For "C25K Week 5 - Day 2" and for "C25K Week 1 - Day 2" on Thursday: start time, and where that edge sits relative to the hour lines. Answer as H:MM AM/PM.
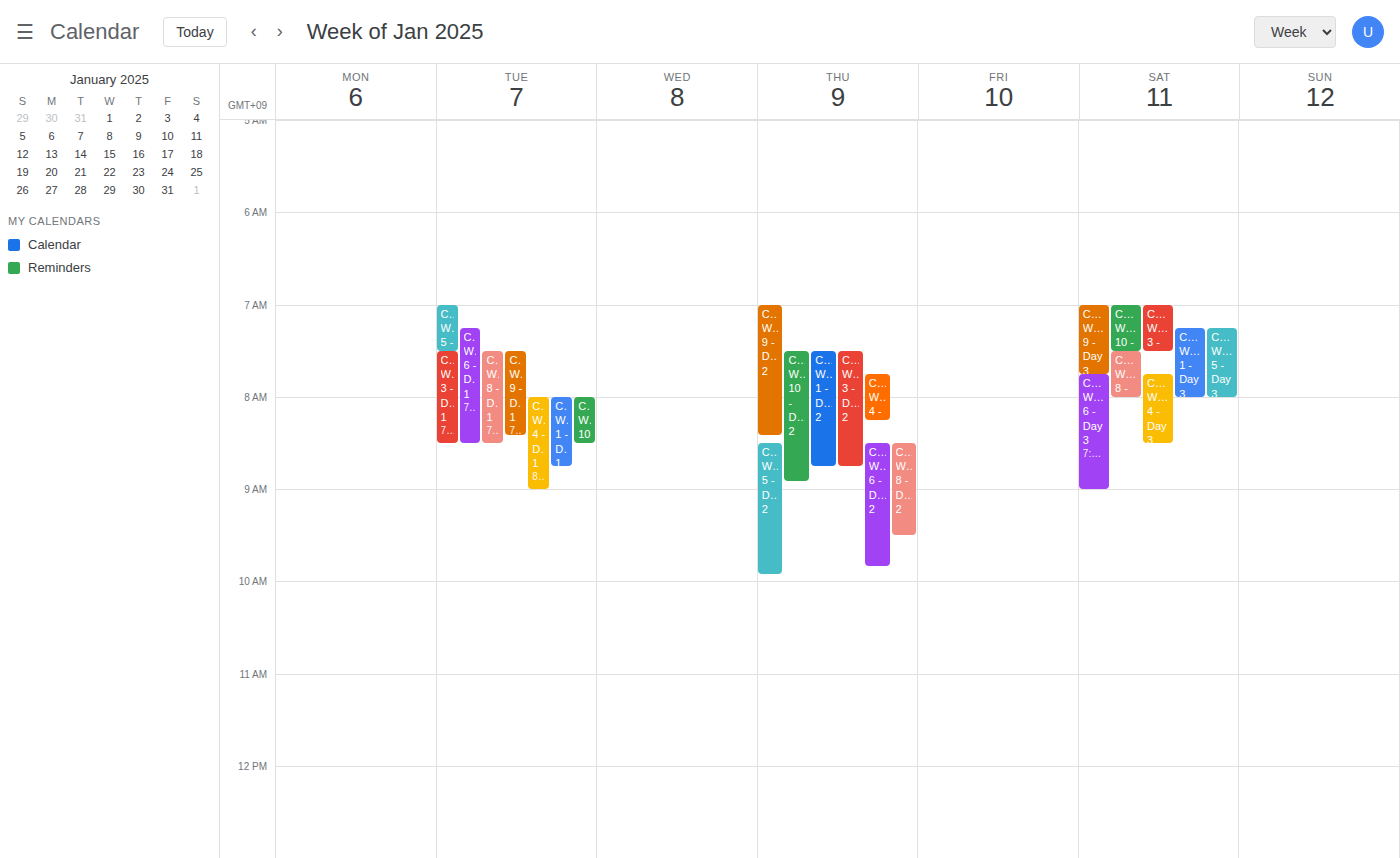
"C25K Week 5 - Day 2": 8:30 AM, halfway between the 8 AM and 9 AM lines. "C25K Week 1 - Day 2": 7:30 AM, halfway between the 7 AM and 8 AM lines.